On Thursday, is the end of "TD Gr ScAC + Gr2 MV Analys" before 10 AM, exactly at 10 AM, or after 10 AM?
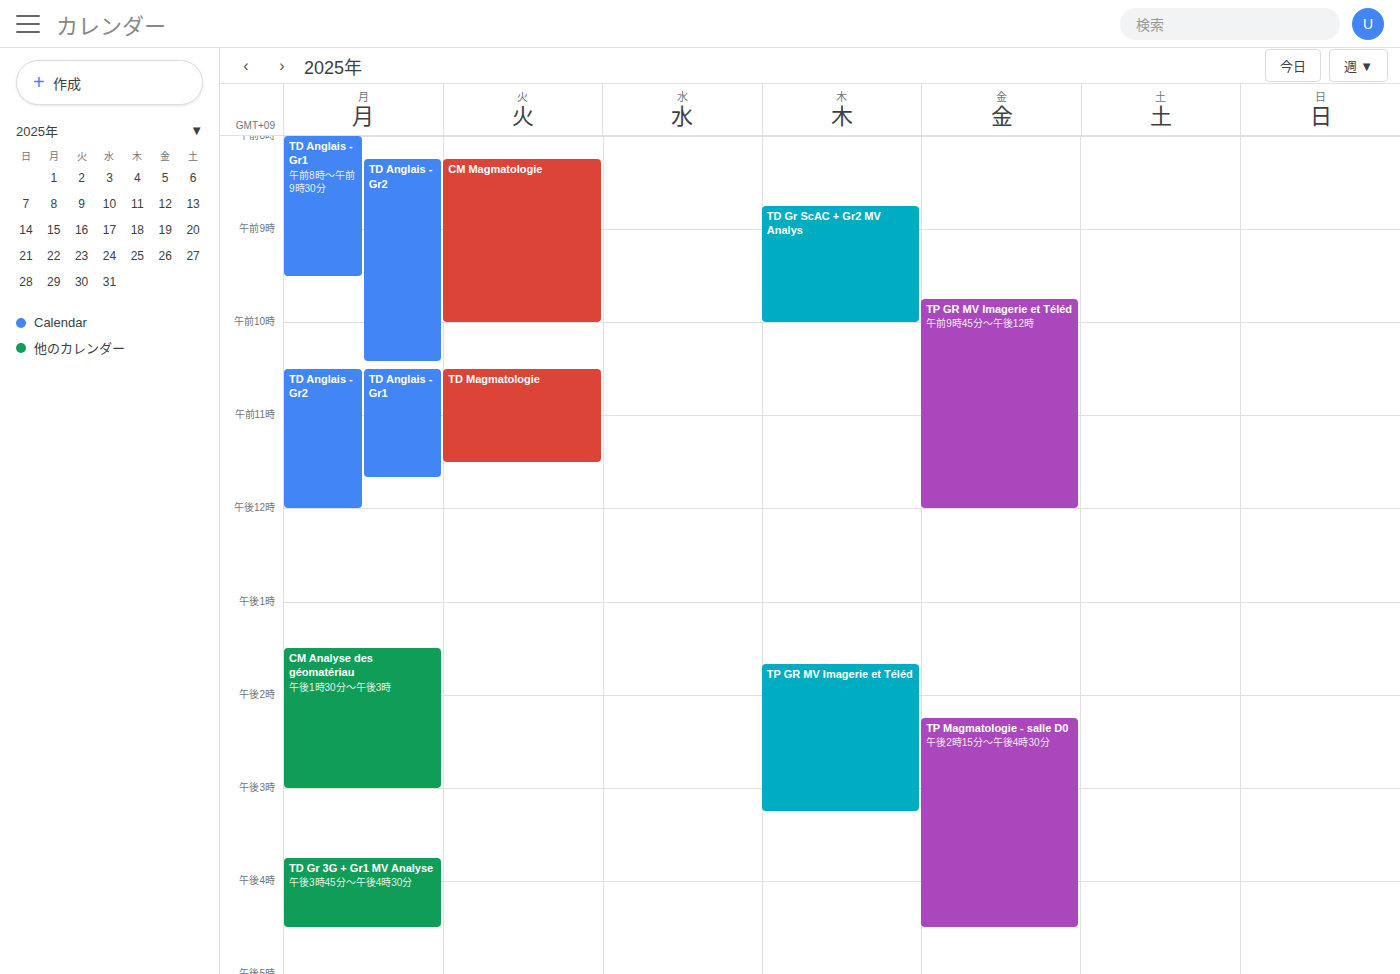
10:00 AM -- exactly at 10 AM, on the 10 AM line.